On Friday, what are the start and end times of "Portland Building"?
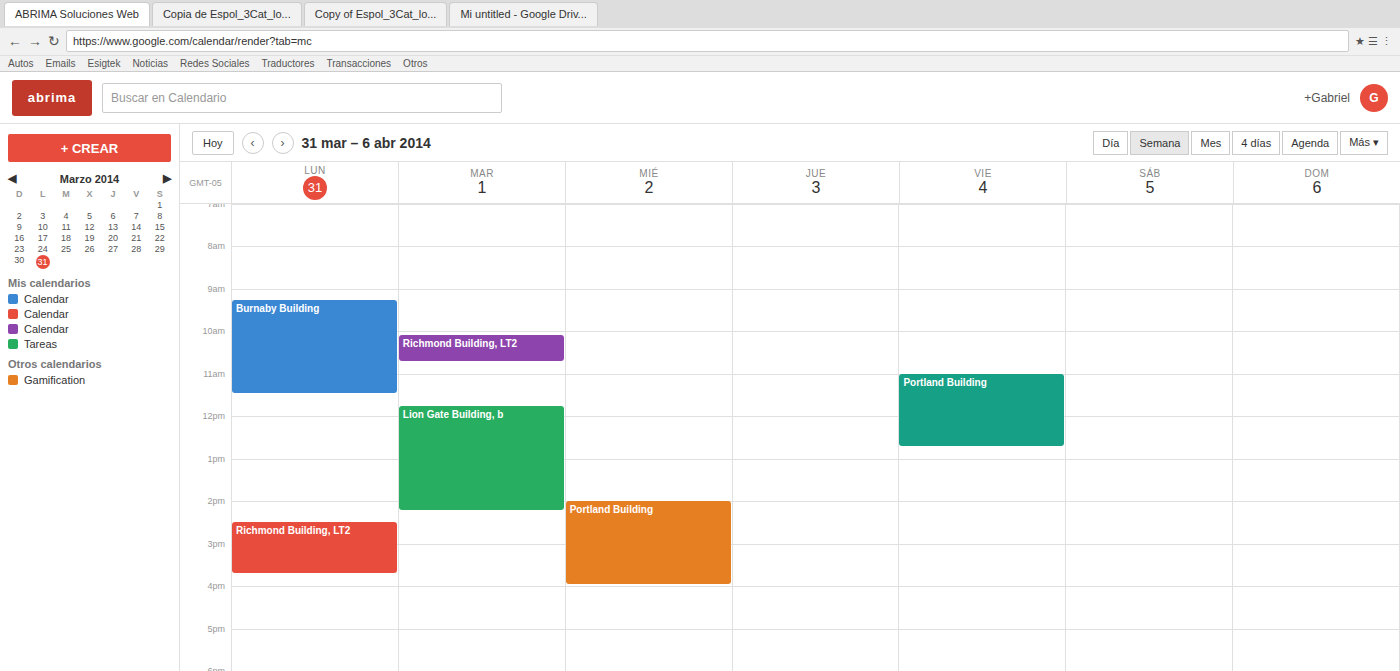
11:00 to 12:45